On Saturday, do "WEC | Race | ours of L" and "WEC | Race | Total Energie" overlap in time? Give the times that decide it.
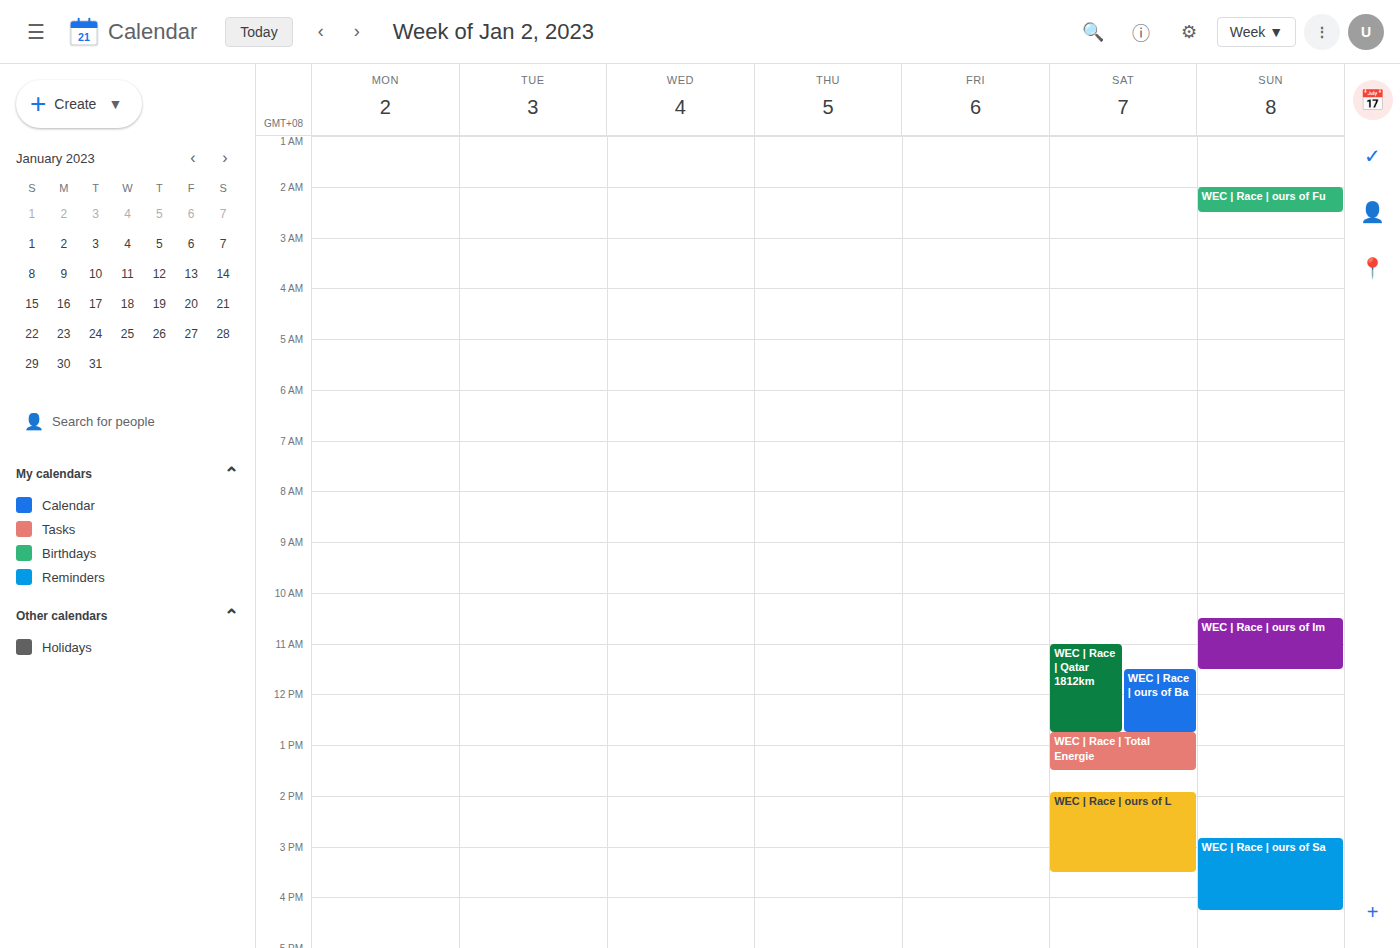
"WEC | Race | Total Energie" ends at 13:30 and "WEC | Race | ours of L" starts at 13:55 -- no overlap.